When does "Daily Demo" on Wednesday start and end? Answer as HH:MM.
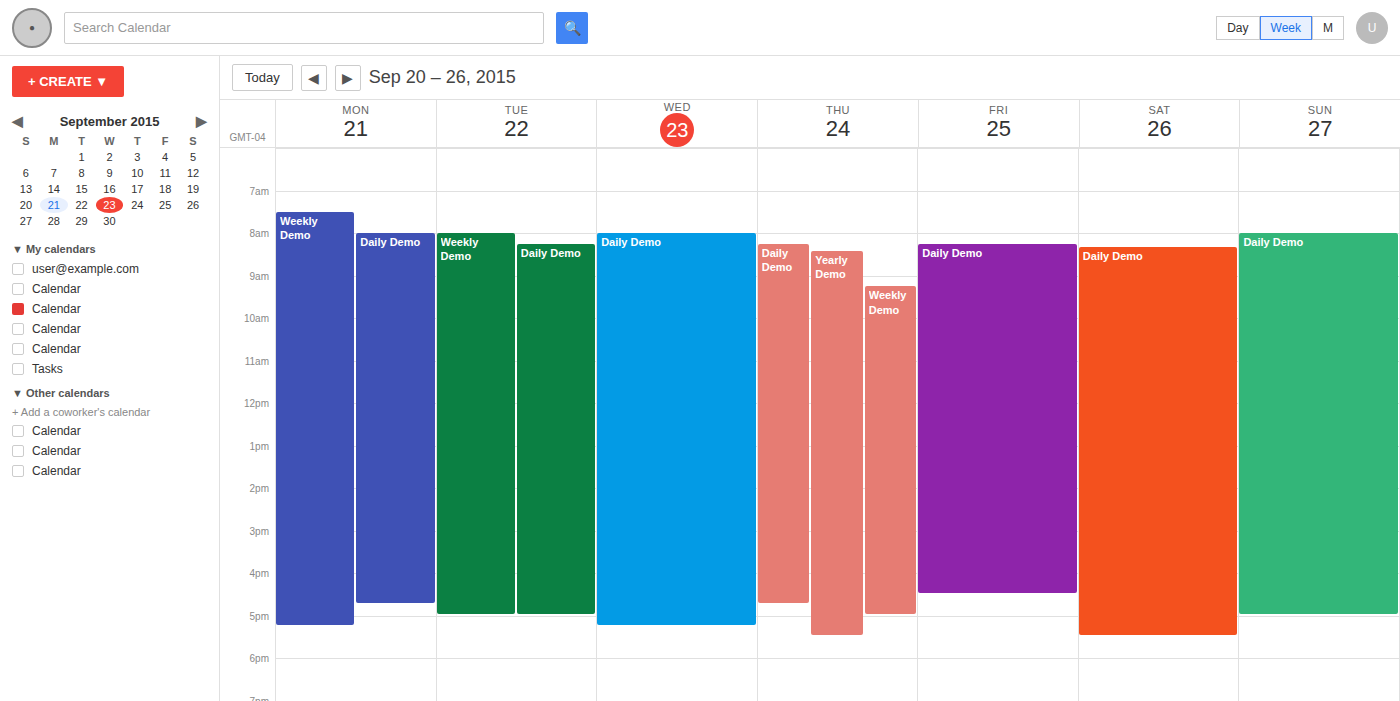
08:00 to 17:15